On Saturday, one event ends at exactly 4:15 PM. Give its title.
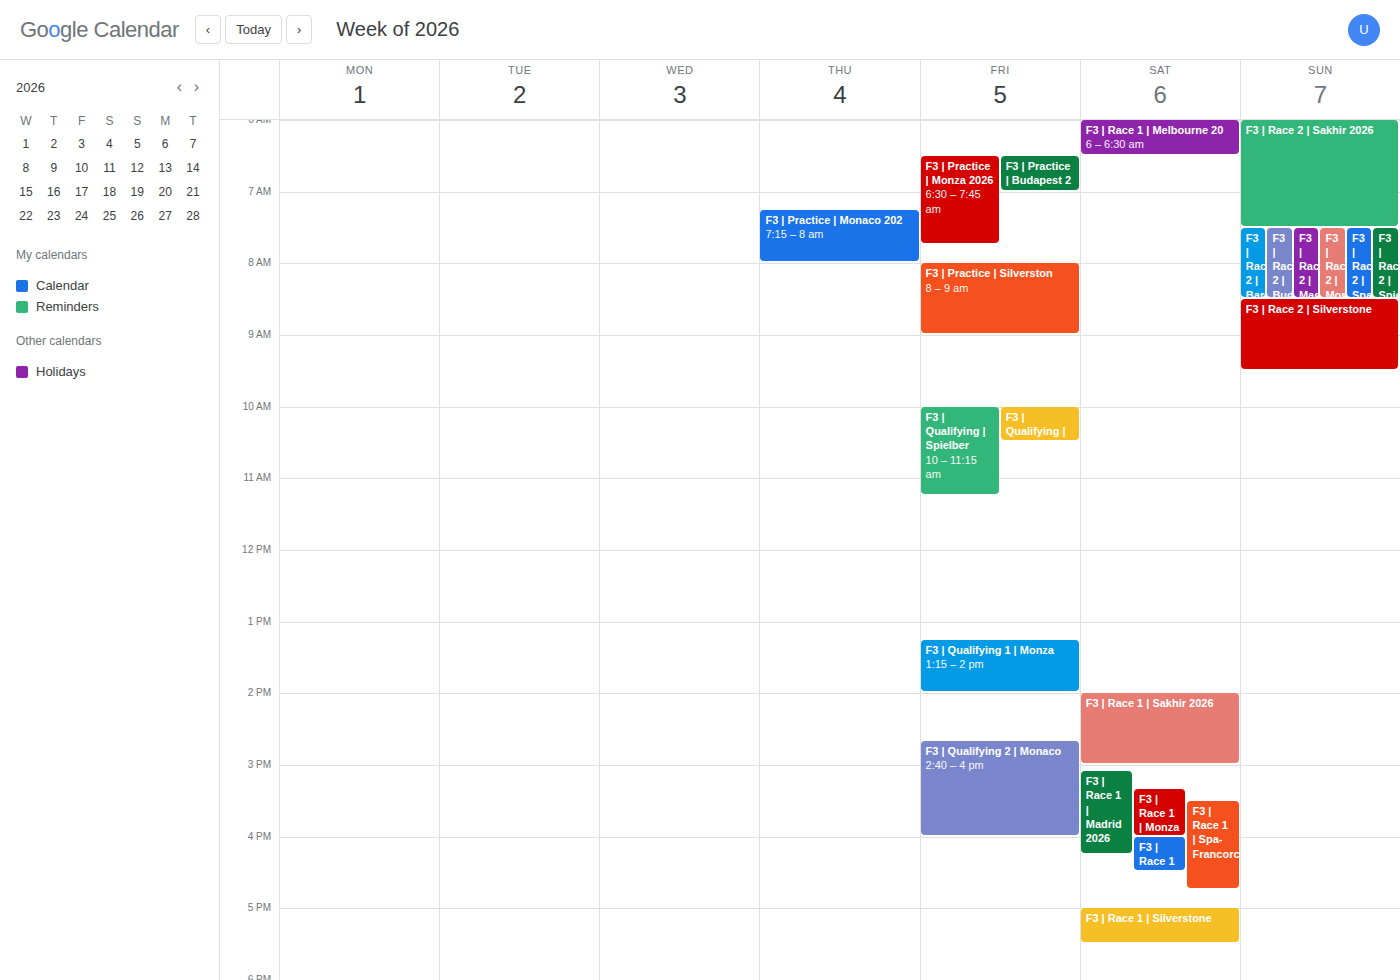
"F3 | Race 1 | Madrid 2026"